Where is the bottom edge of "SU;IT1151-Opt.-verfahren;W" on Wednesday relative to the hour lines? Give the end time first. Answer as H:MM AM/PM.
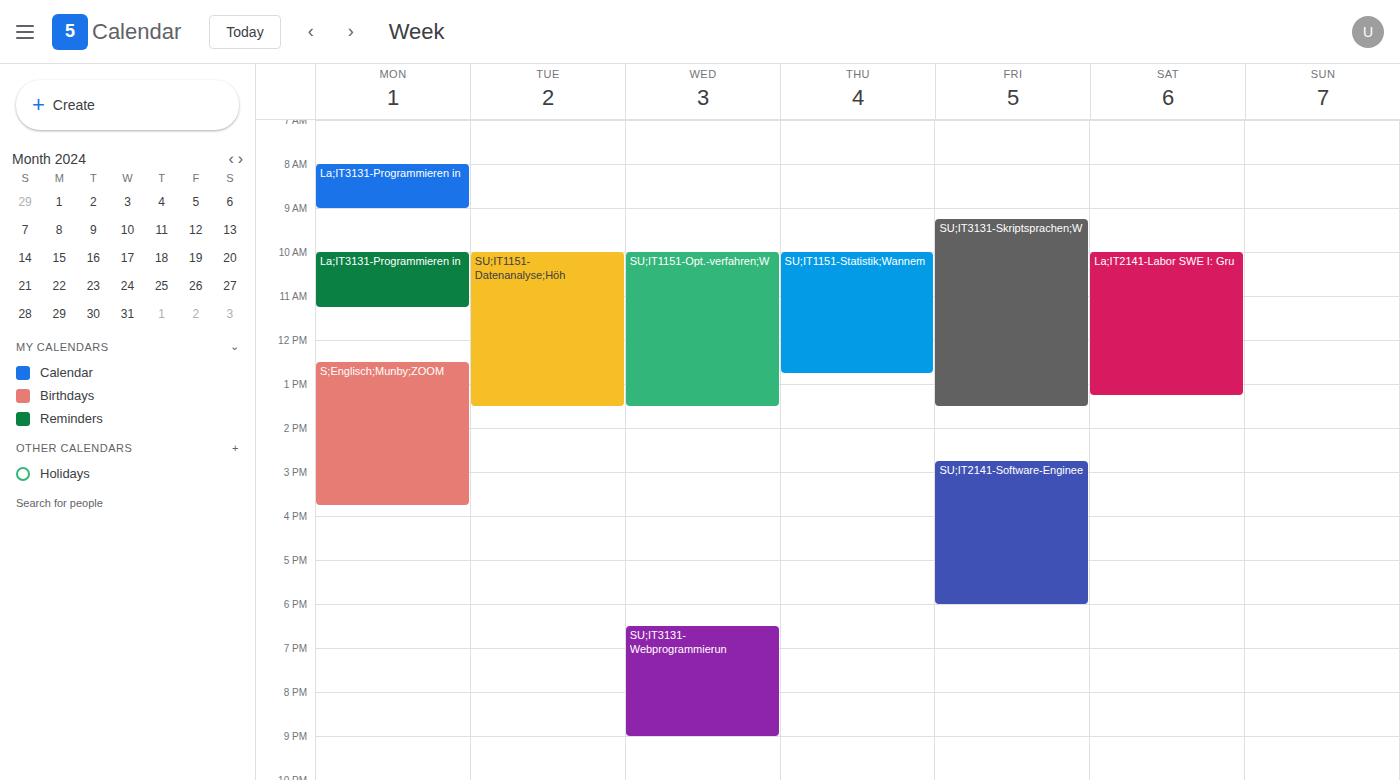
1:30 PM -- halfway between the 1 PM and 2 PM lines.